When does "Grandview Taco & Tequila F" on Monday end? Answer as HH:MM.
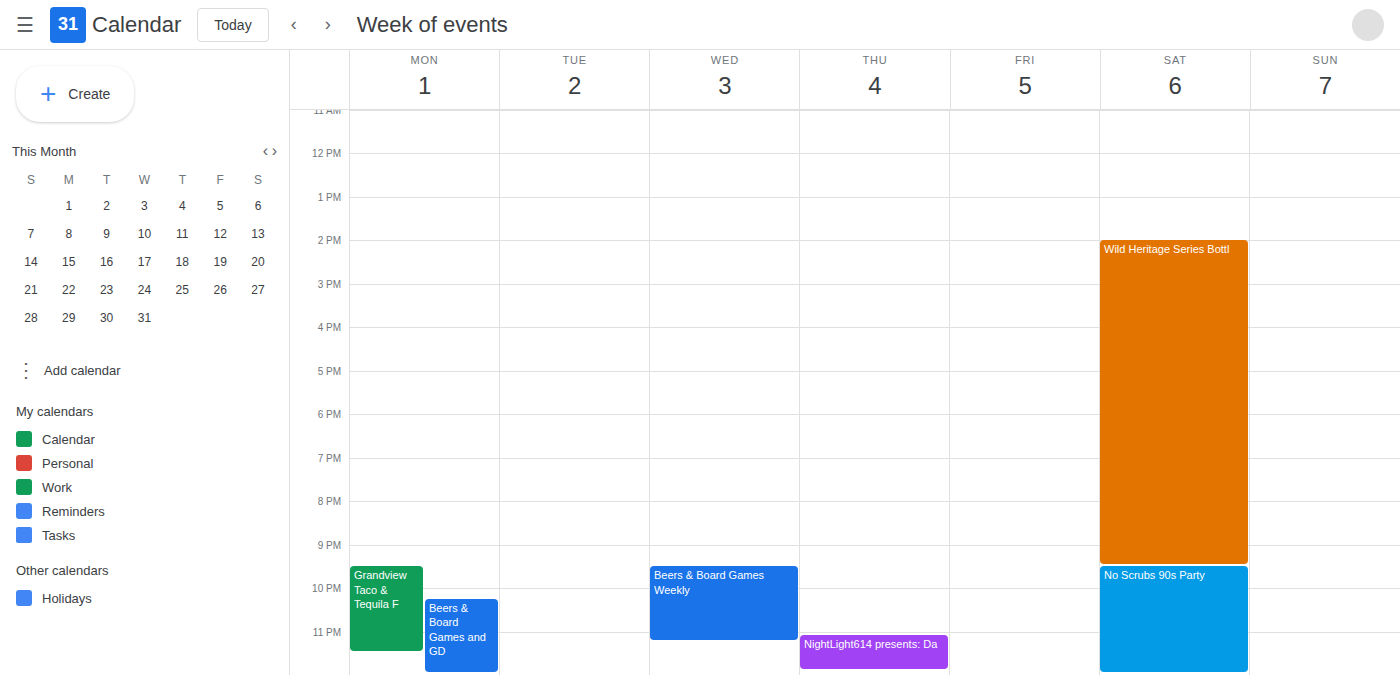
23:30